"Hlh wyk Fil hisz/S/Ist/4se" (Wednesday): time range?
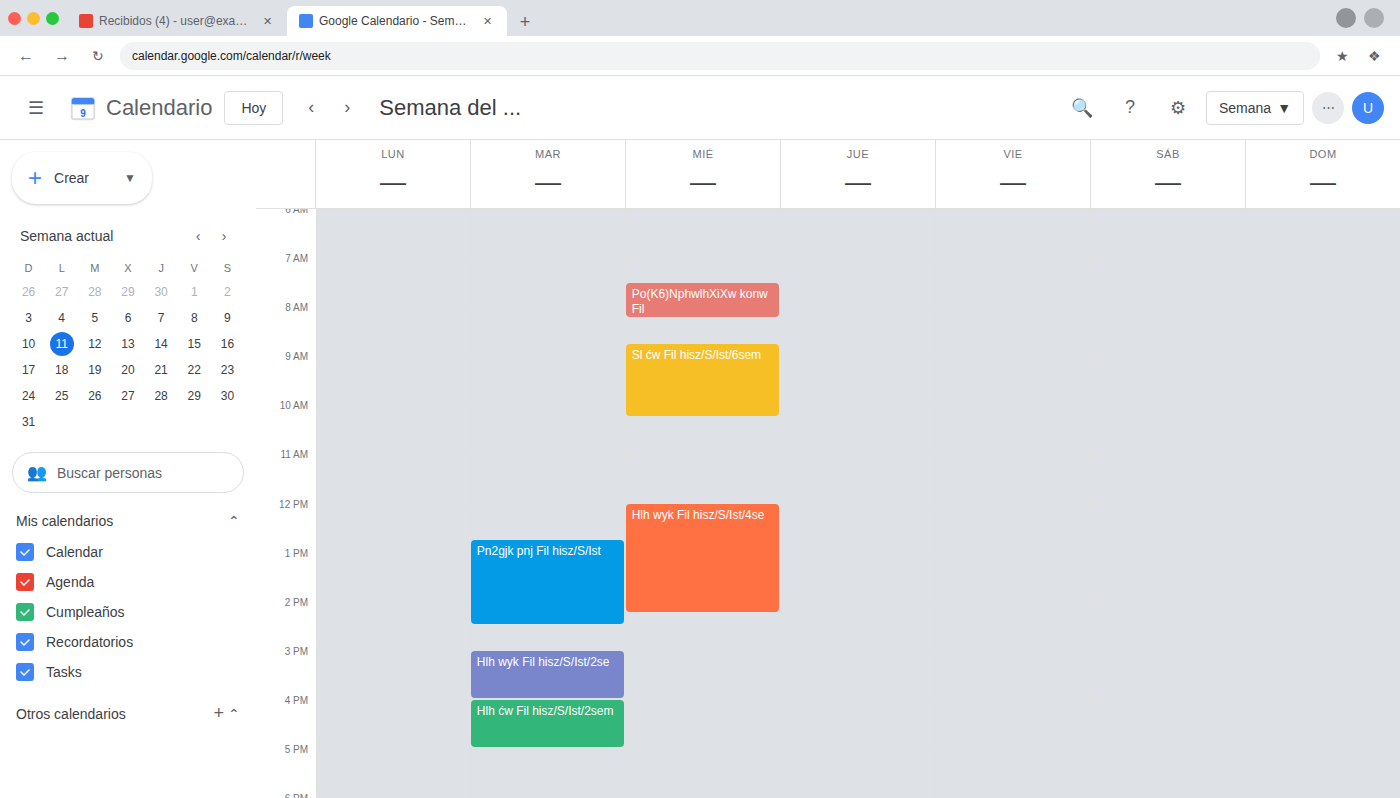
12:00 PM to 2:15 PM